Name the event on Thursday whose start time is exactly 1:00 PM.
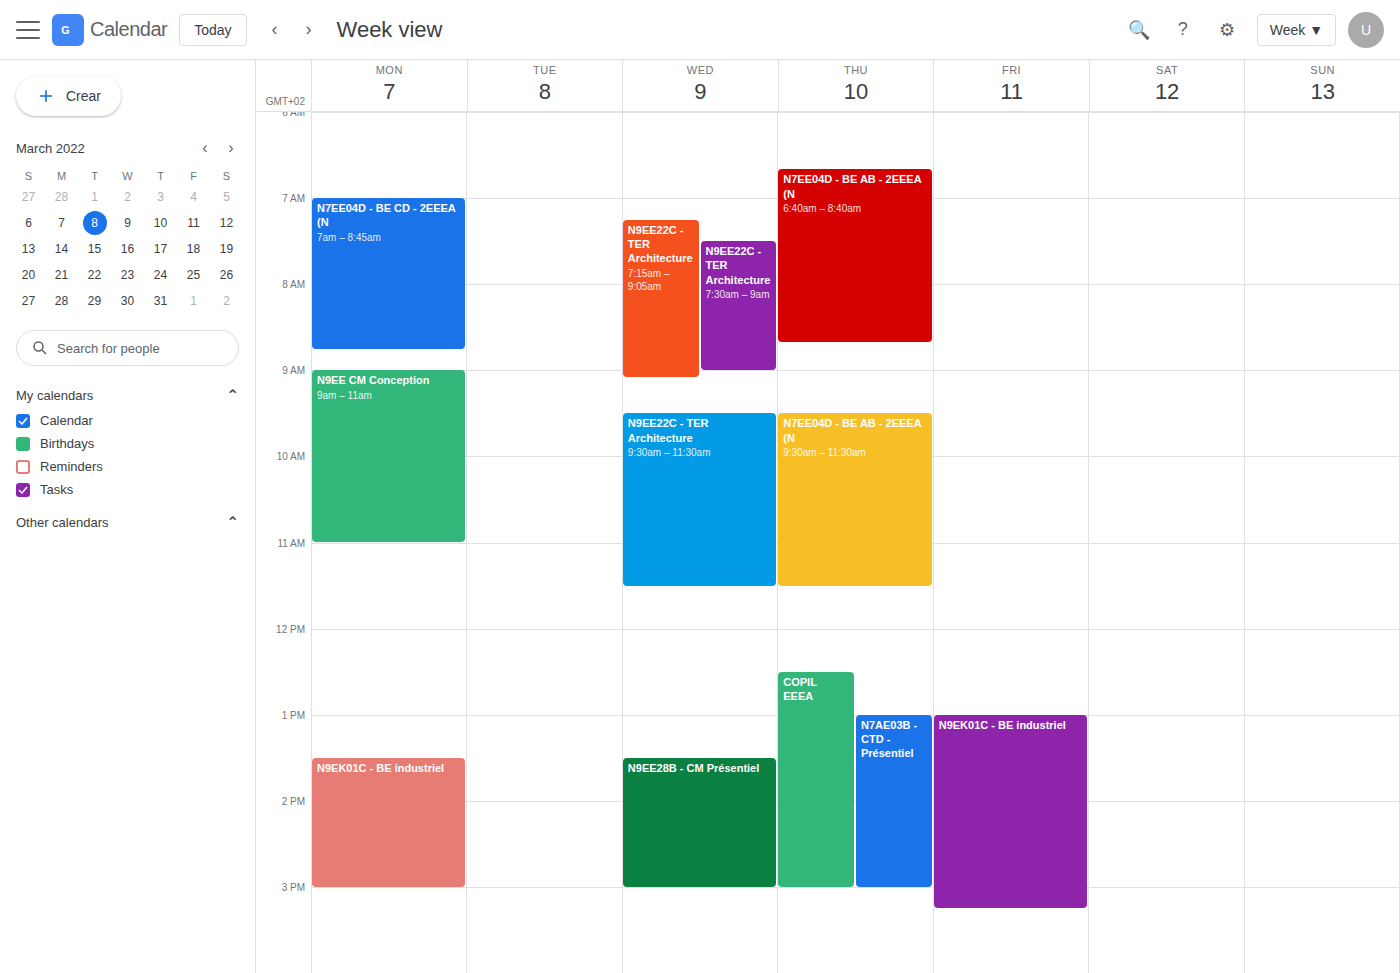
"N7AE03B - CTD - Présentiel"